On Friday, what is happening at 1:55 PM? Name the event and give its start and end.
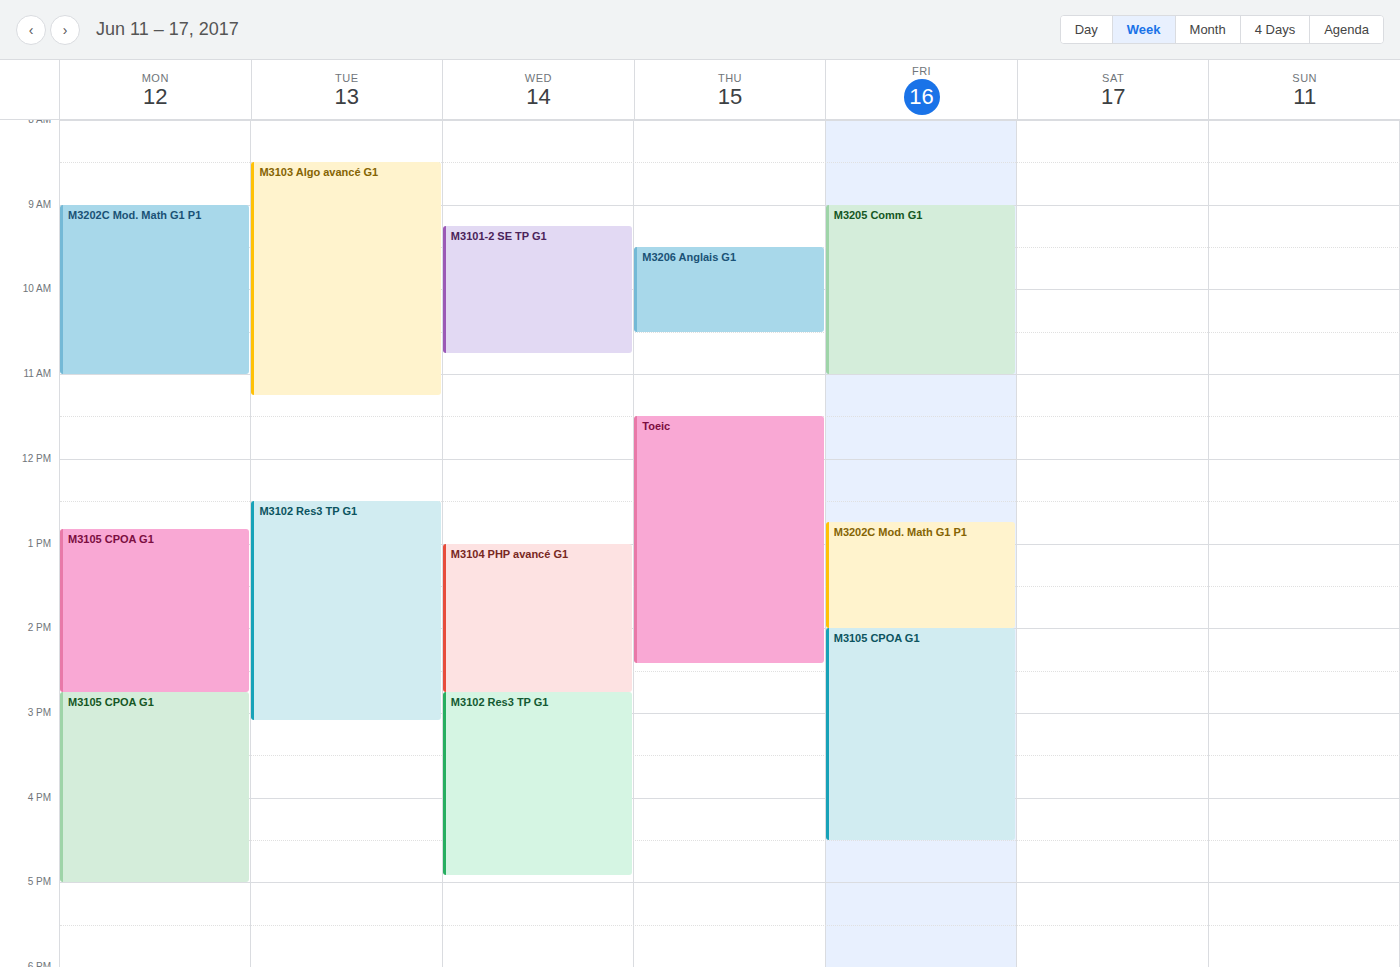
"M3202C Mod. Math G1 P1", 12:45 PM to 2:00 PM